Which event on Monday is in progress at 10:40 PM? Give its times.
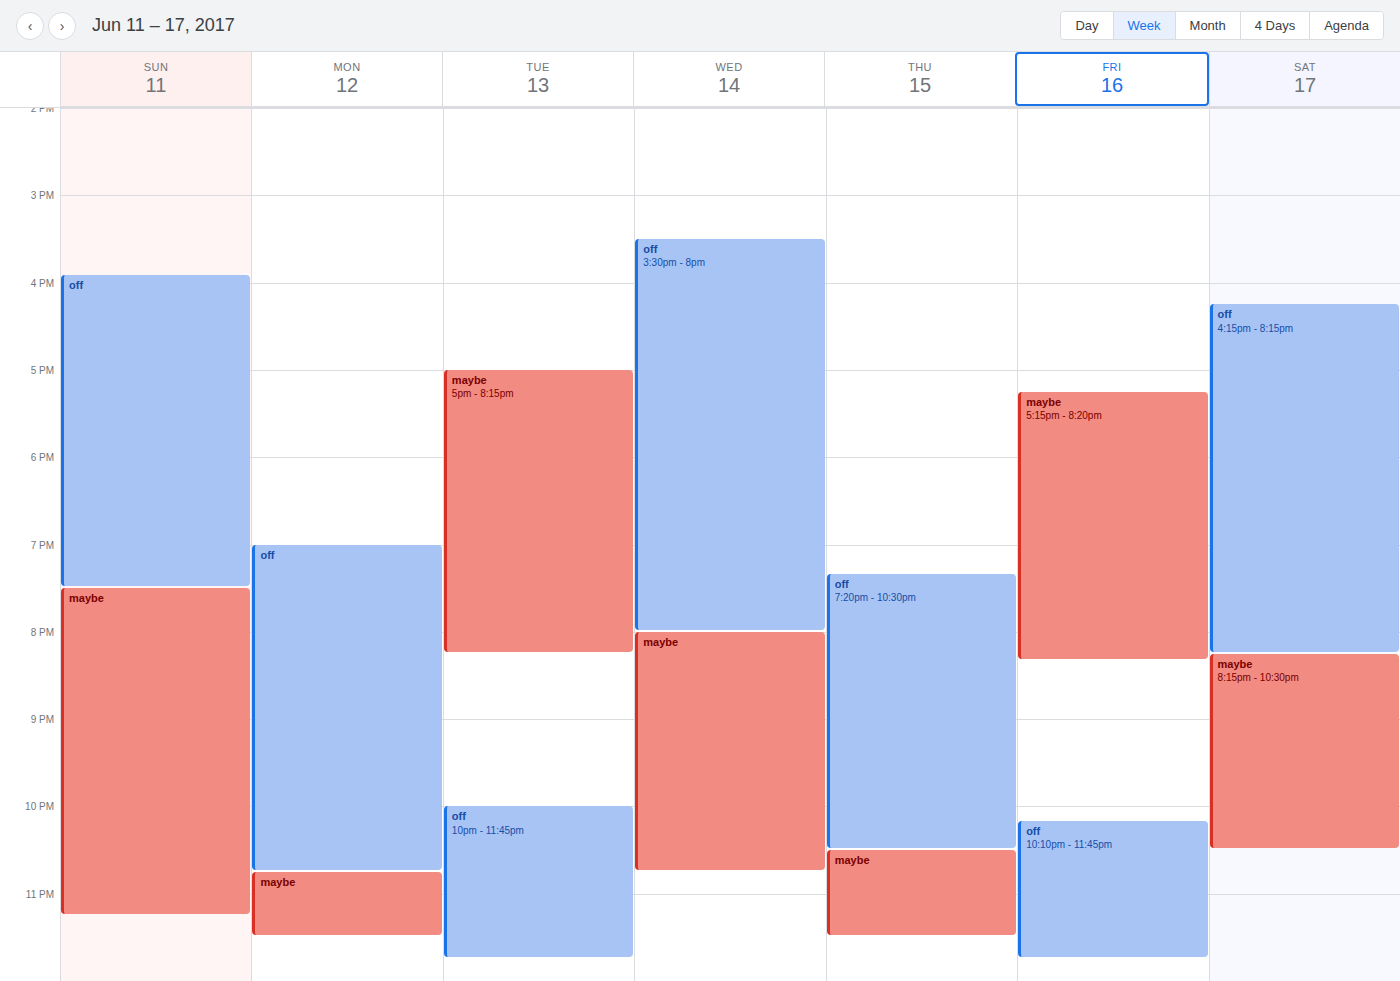
"off", 7:00 PM to 10:45 PM